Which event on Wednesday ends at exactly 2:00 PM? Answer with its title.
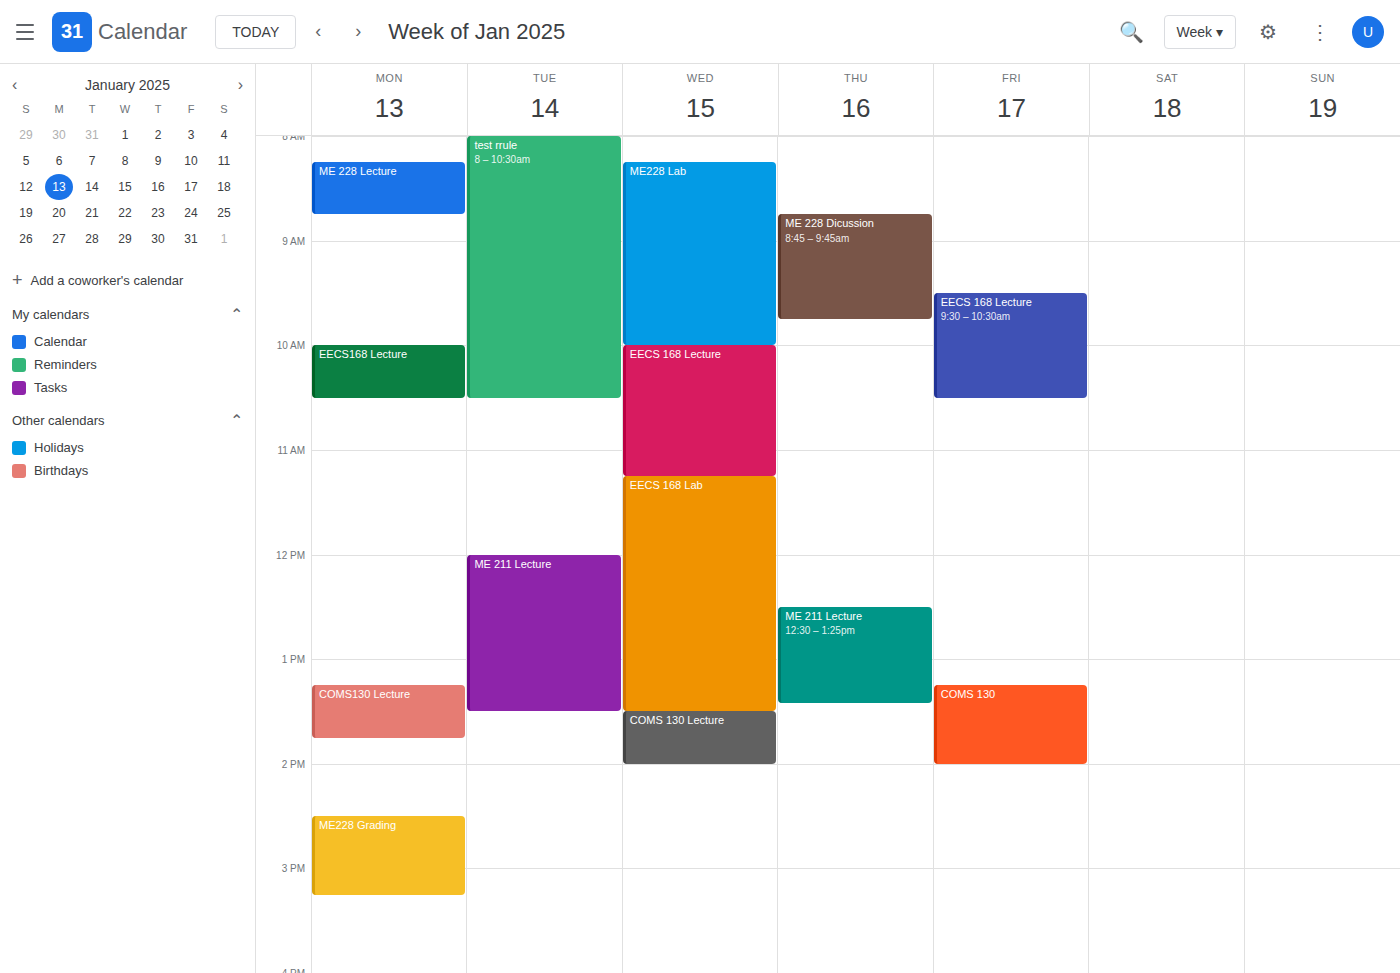
"COMS 130 Lecture"